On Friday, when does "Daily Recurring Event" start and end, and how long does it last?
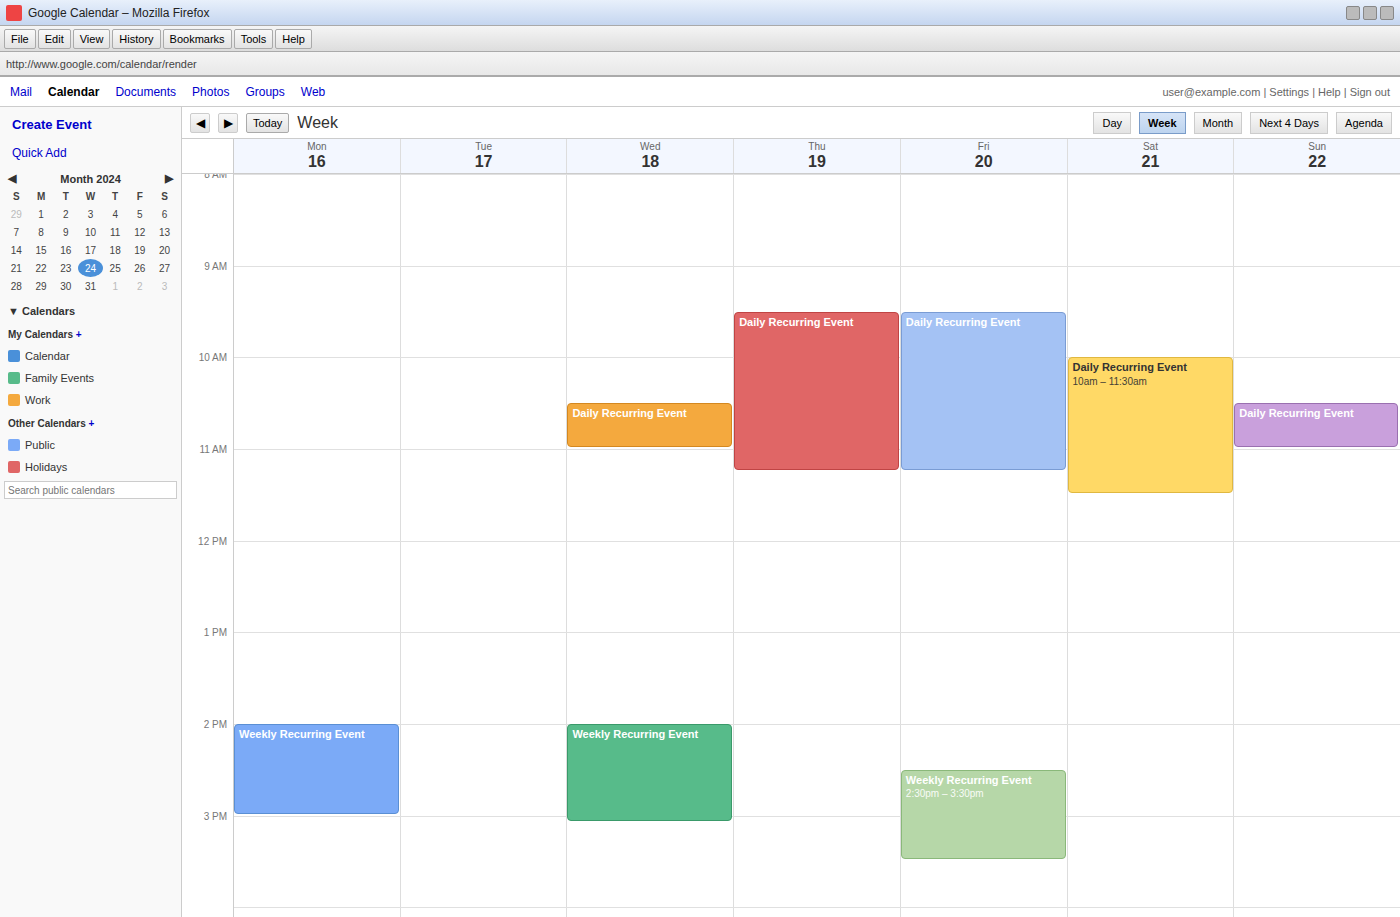
9:30 AM to 11:15 AM, 1 hour 45 minutes